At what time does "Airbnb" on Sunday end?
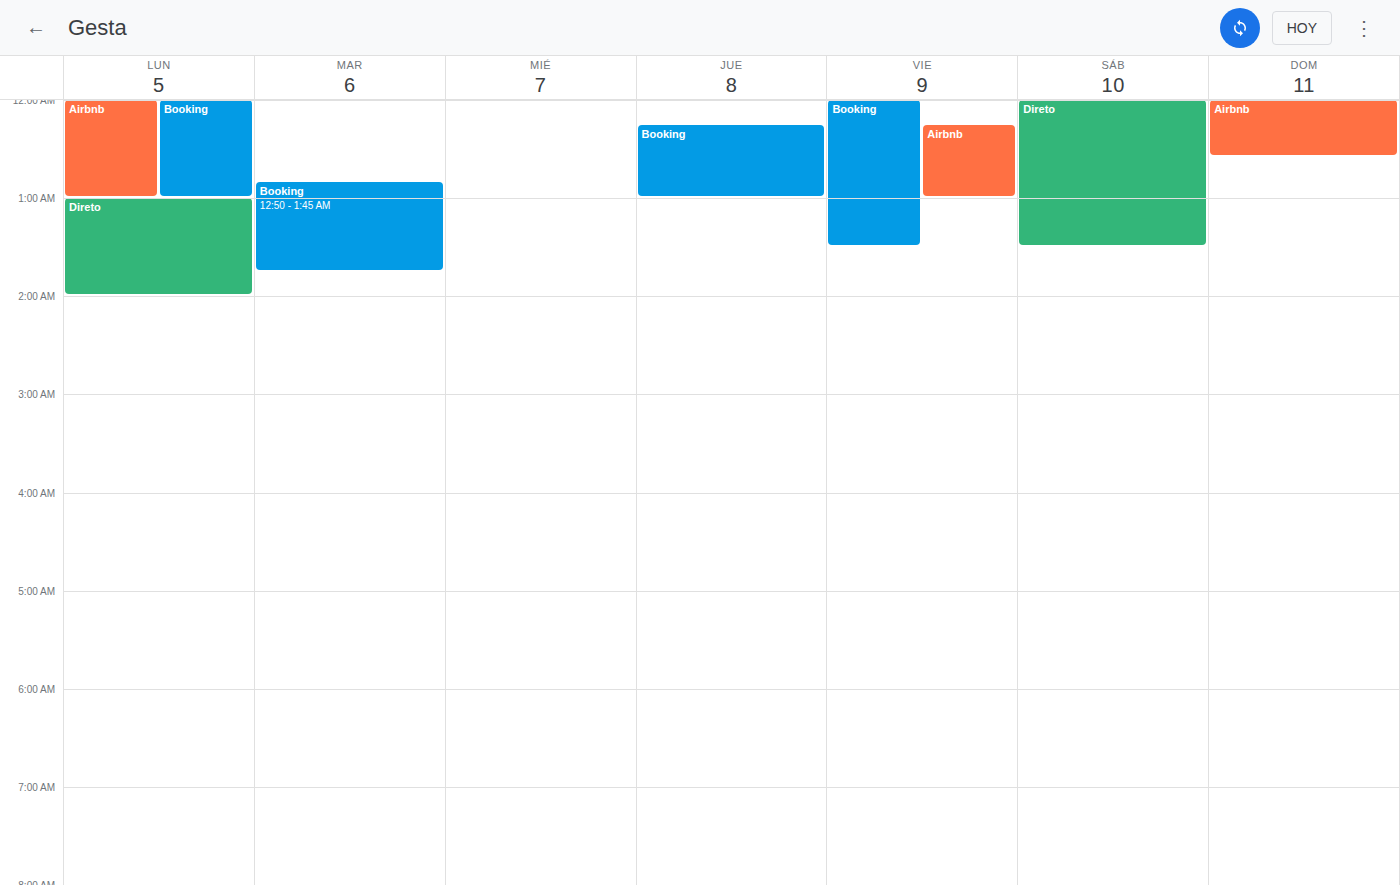
12:35 AM